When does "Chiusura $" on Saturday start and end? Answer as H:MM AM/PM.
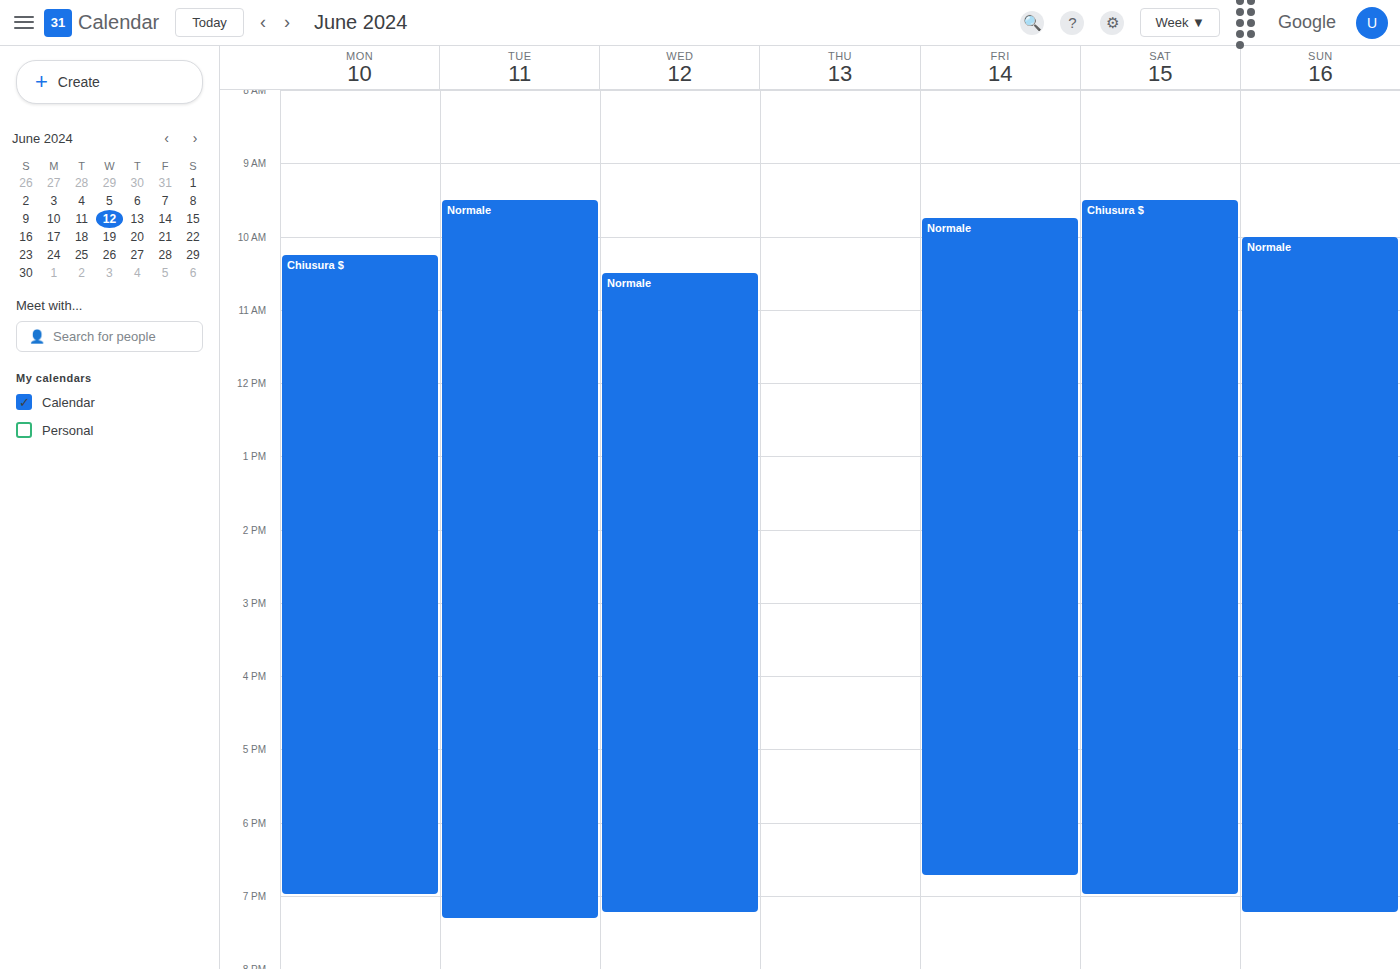
9:30 AM to 7:00 PM